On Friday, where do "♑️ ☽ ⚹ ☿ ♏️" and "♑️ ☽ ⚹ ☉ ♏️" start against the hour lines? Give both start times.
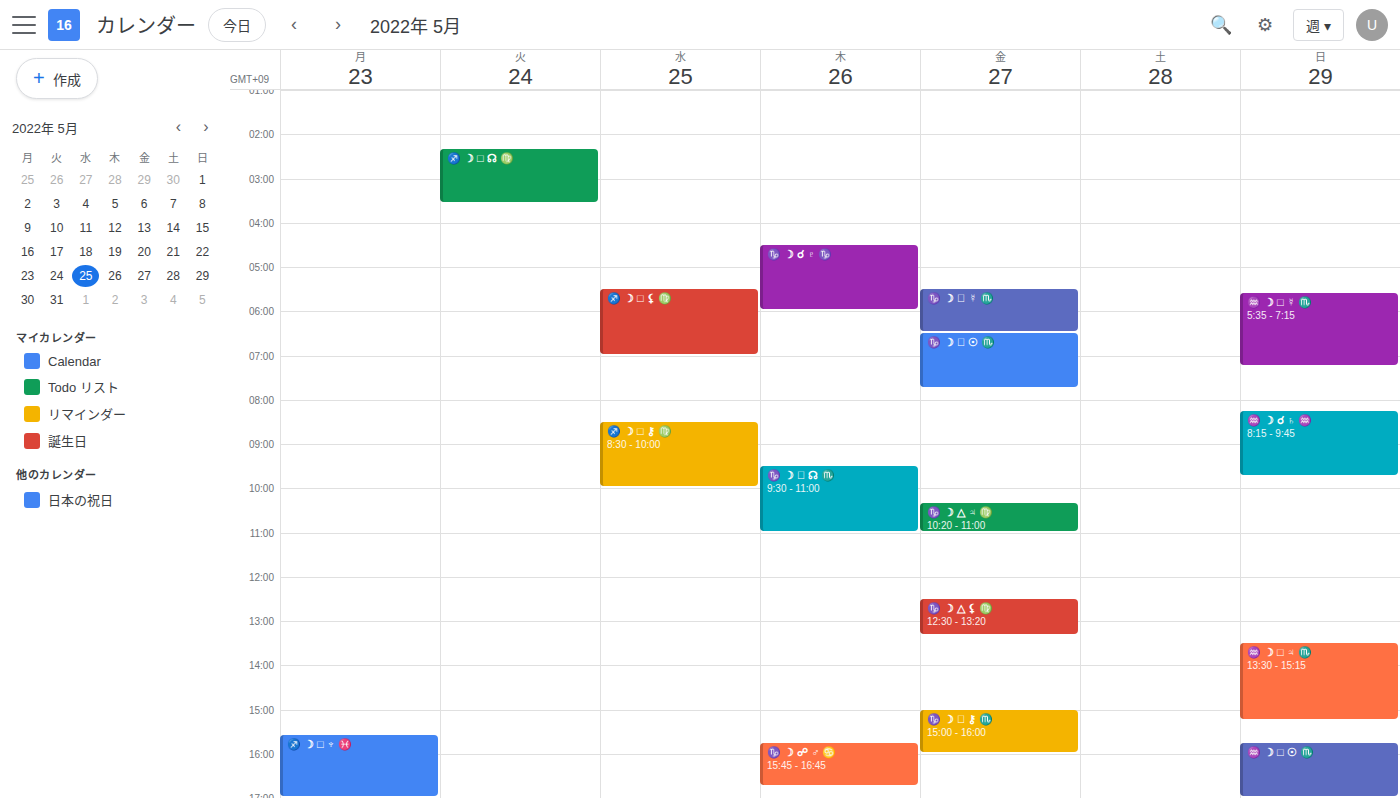
"♑️ ☽ ⚹ ☿ ♏️": 5:30 AM, halfway between the 5 AM and 6 AM lines. "♑️ ☽ ⚹ ☉ ♏️": 6:30 AM, halfway between the 6 AM and 7 AM lines.